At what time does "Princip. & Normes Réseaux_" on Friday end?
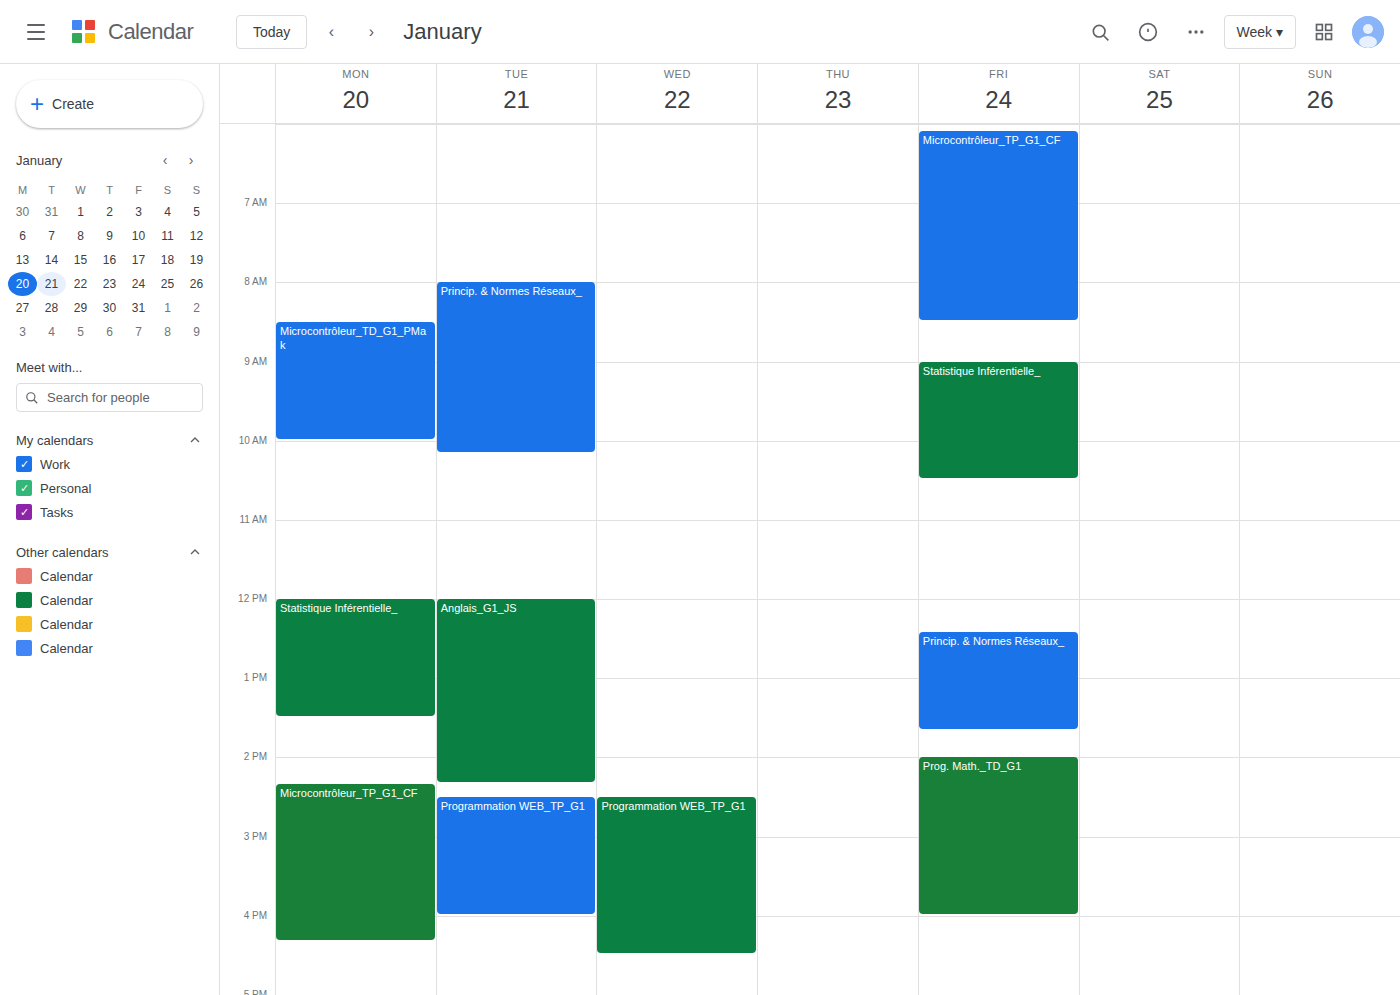
1:40 PM